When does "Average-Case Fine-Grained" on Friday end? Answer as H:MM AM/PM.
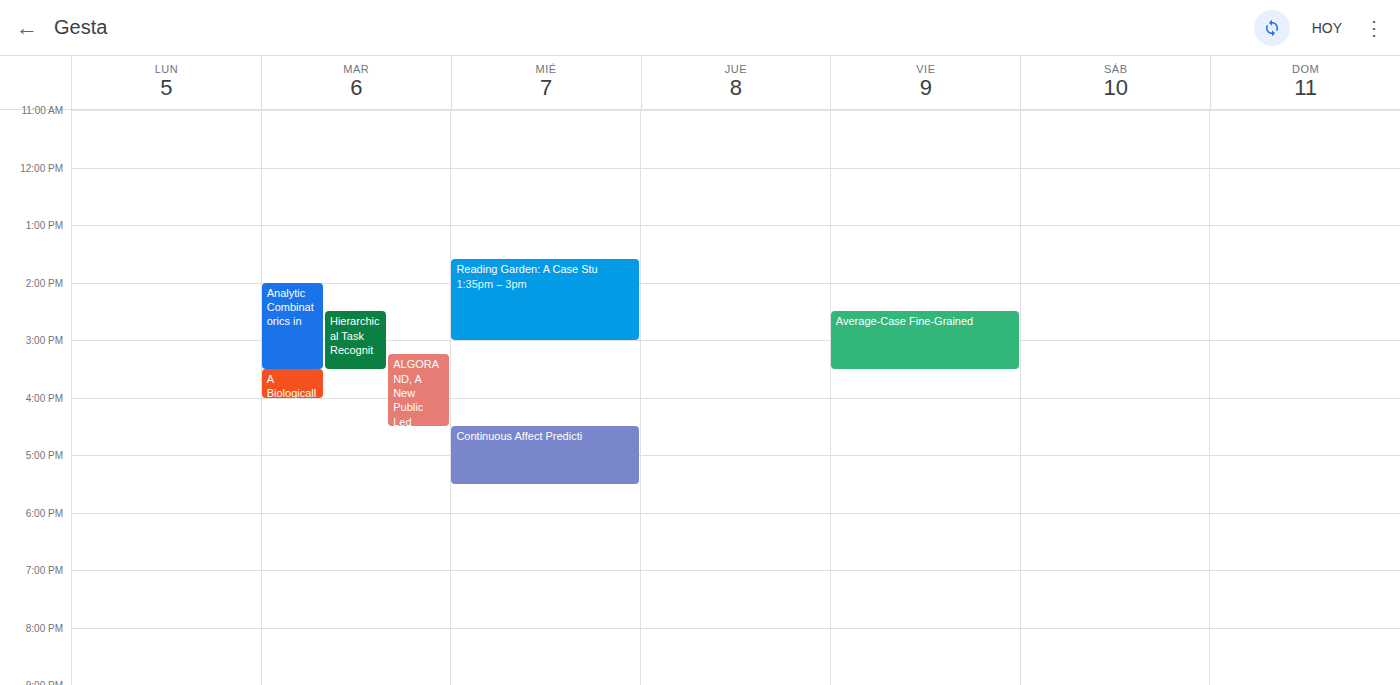
3:30 PM